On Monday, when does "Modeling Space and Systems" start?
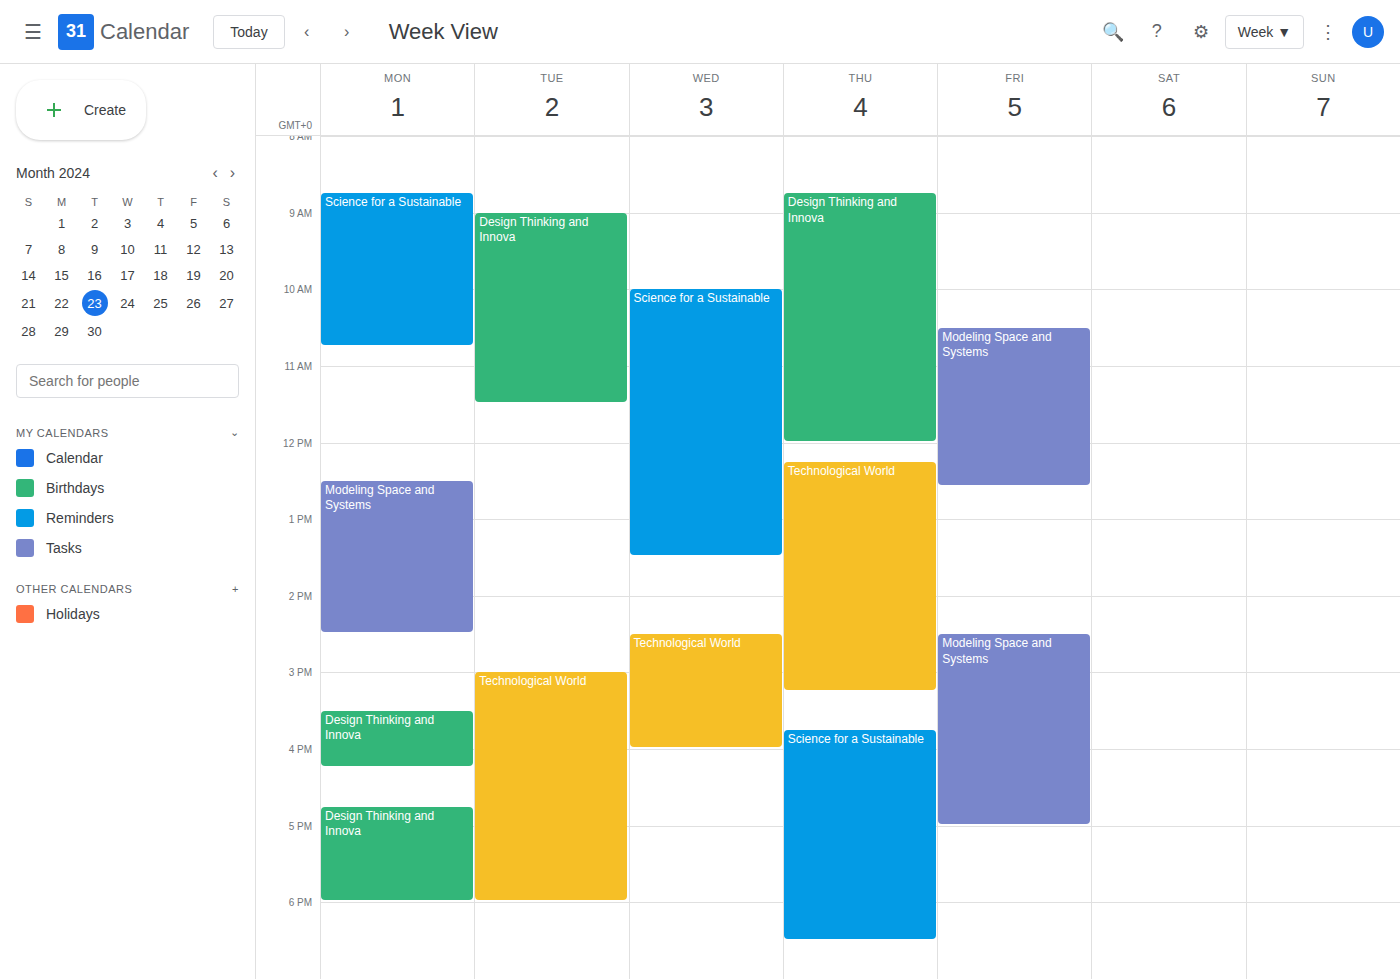
12:30 PM